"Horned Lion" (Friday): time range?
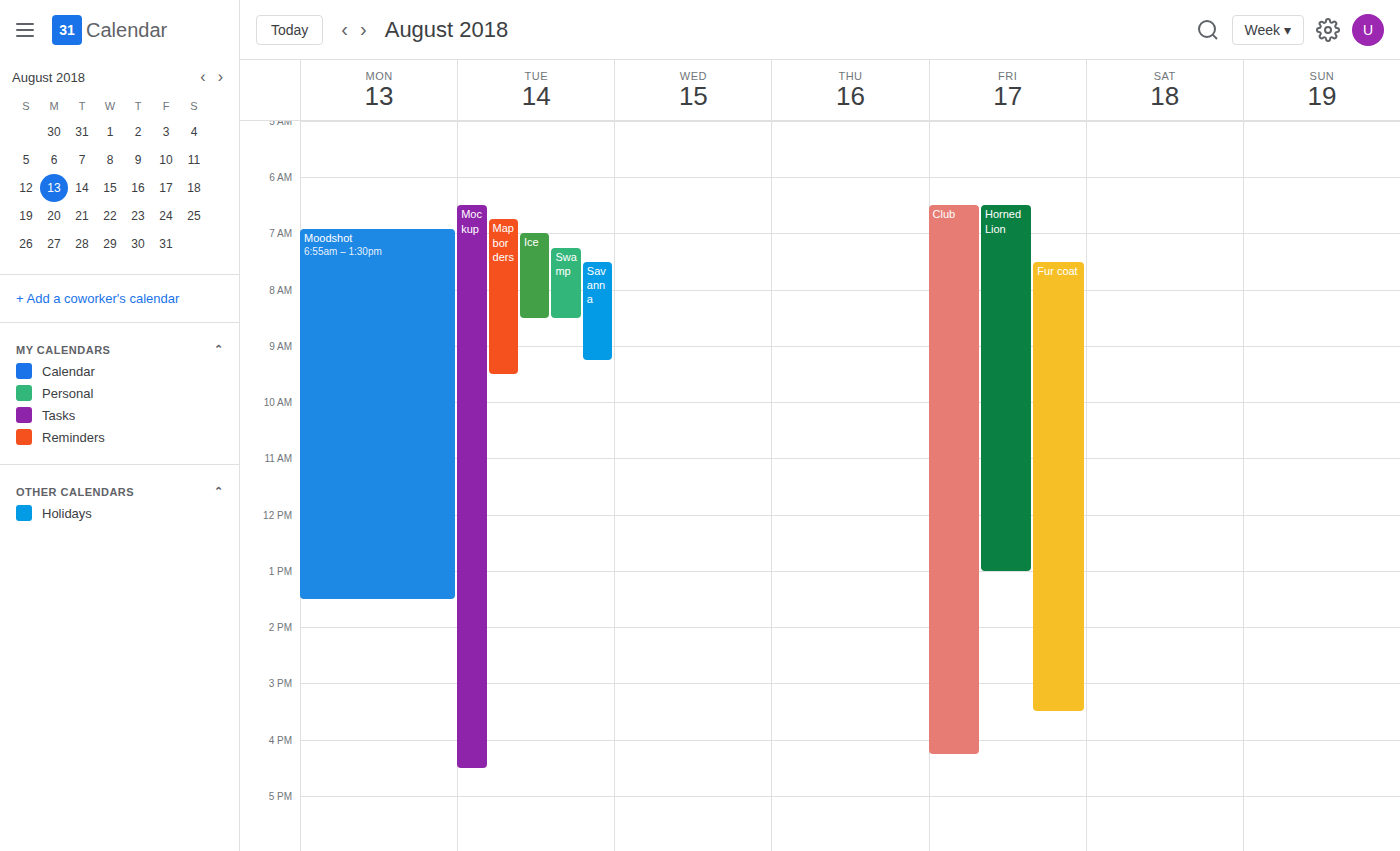
6:30 AM to 1:00 PM